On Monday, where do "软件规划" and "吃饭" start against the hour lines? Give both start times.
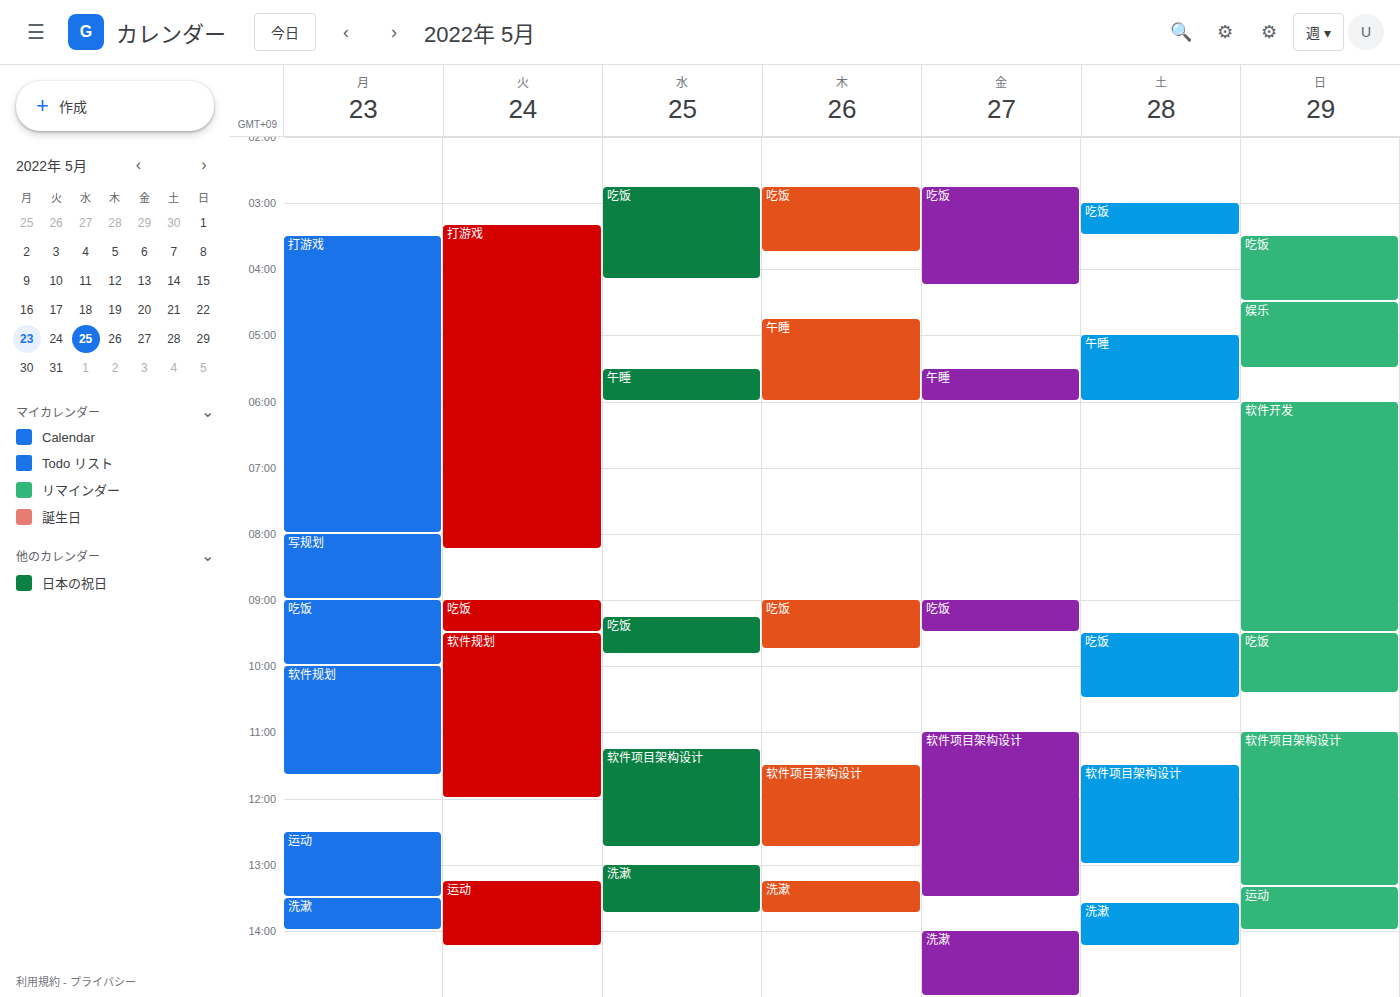
"软件规划": 10:00 AM, exactly on the 10 AM line. "吃饭": 9:00 AM, exactly on the 9 AM line.